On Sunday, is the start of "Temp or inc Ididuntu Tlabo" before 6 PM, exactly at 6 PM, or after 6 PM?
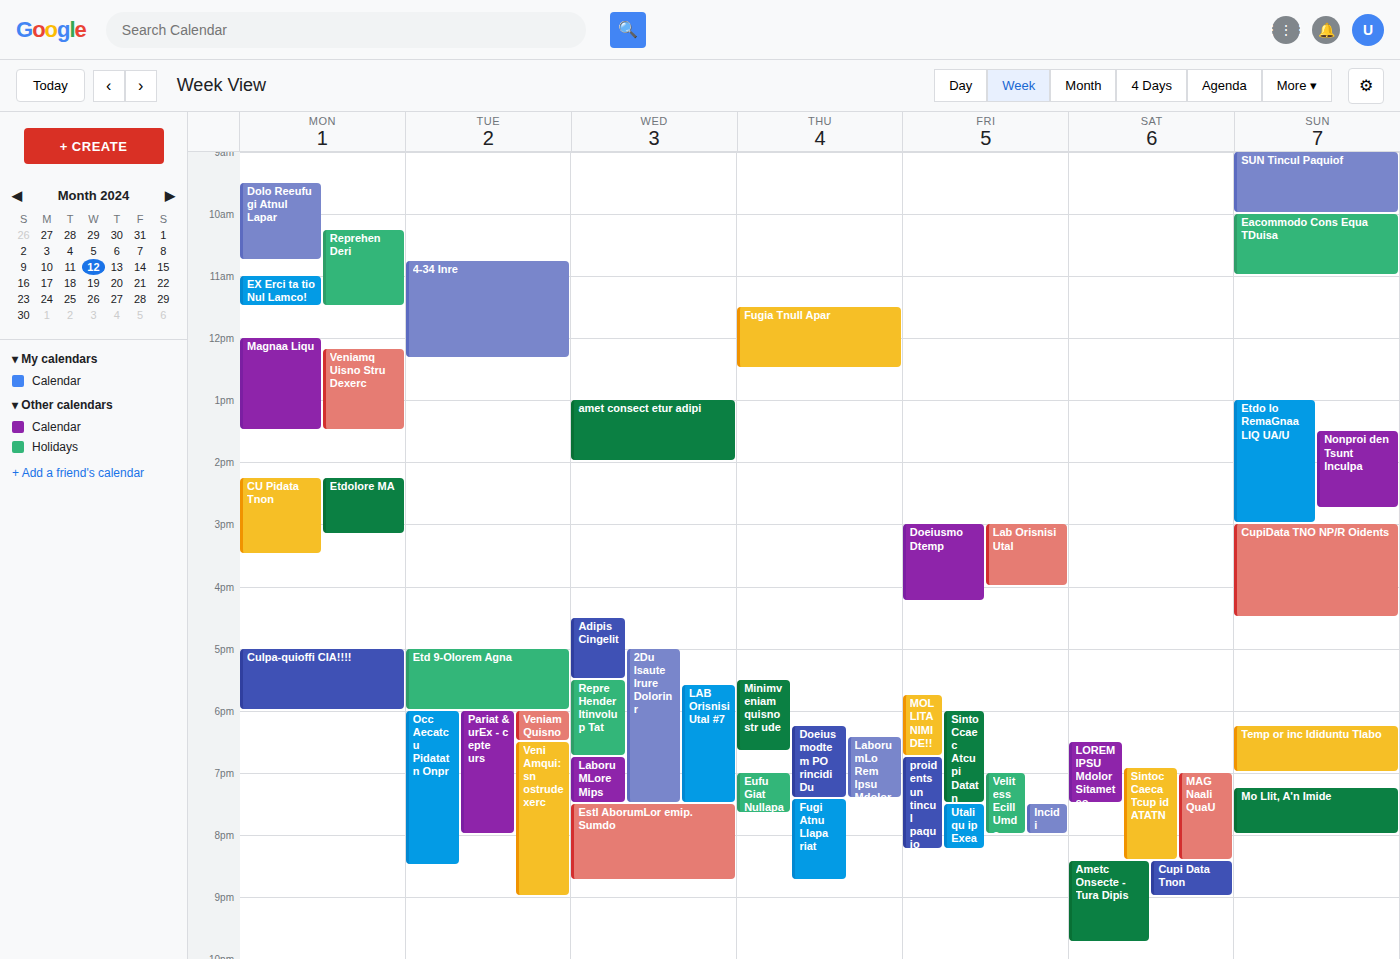
6:15 PM -- after 6 PM, 15 minutes below the 6 PM line.